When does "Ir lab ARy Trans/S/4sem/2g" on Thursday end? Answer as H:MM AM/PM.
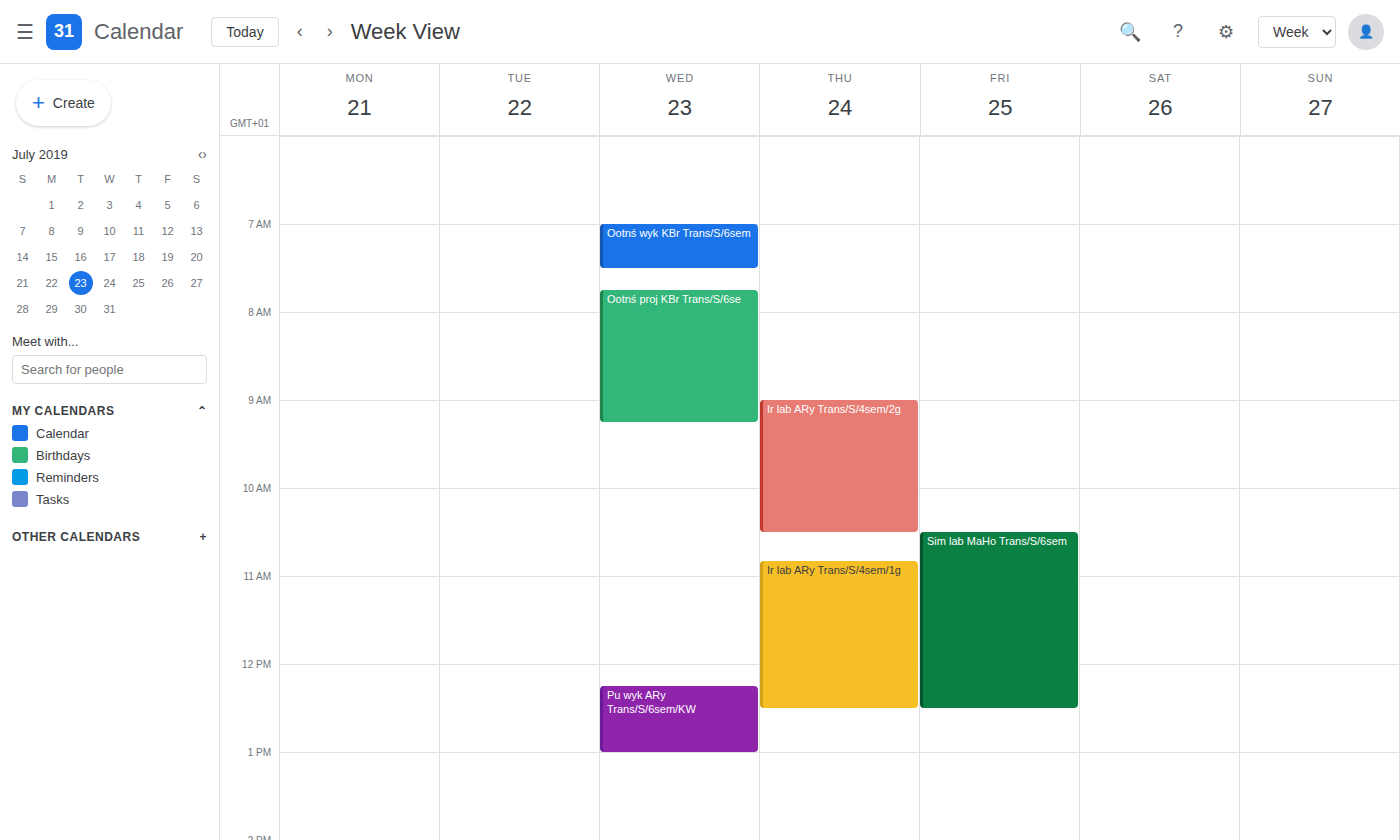
10:30 AM